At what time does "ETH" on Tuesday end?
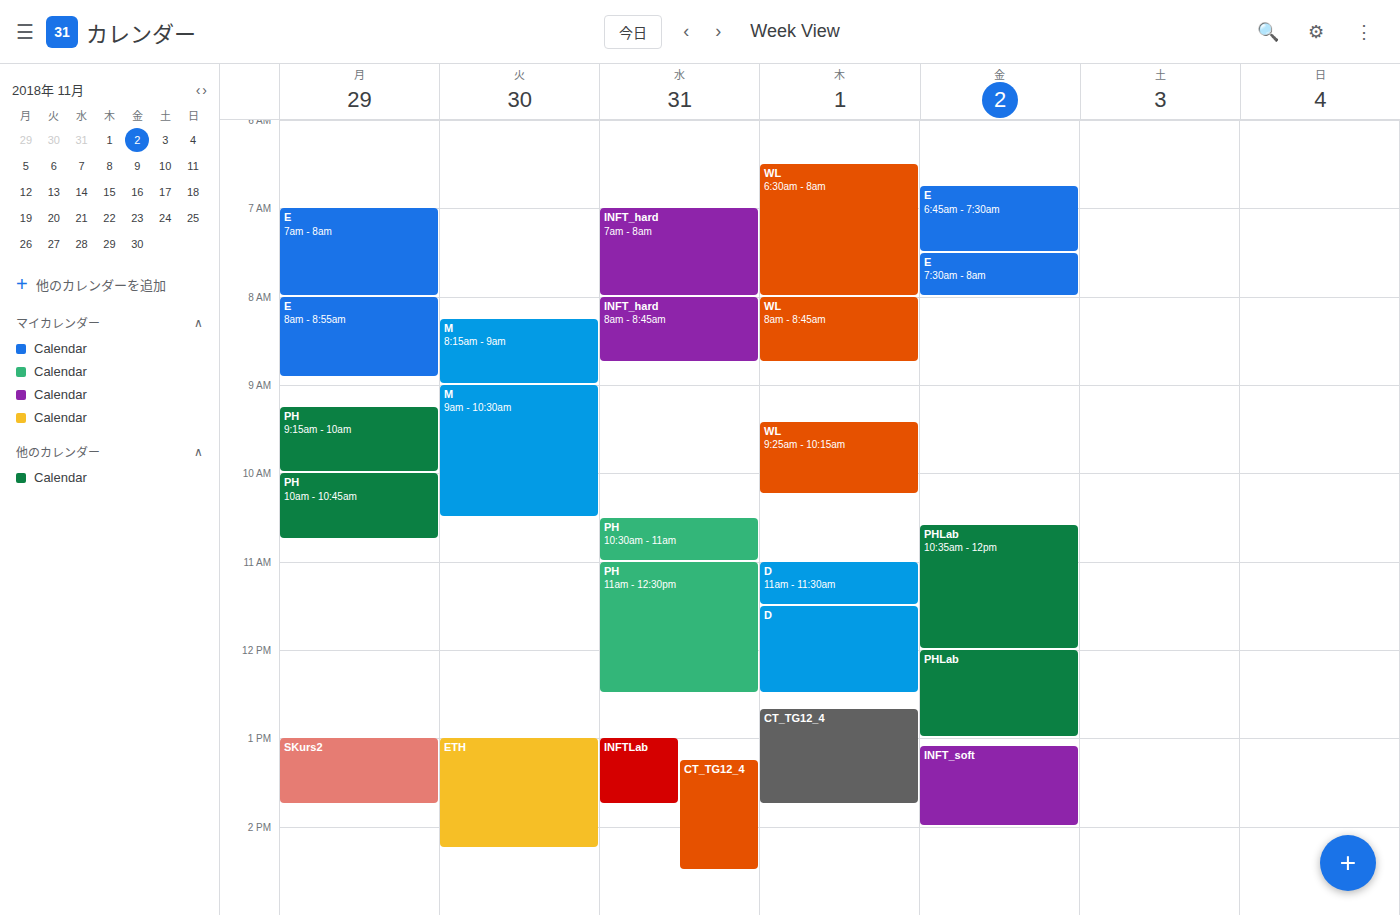
2:15 PM